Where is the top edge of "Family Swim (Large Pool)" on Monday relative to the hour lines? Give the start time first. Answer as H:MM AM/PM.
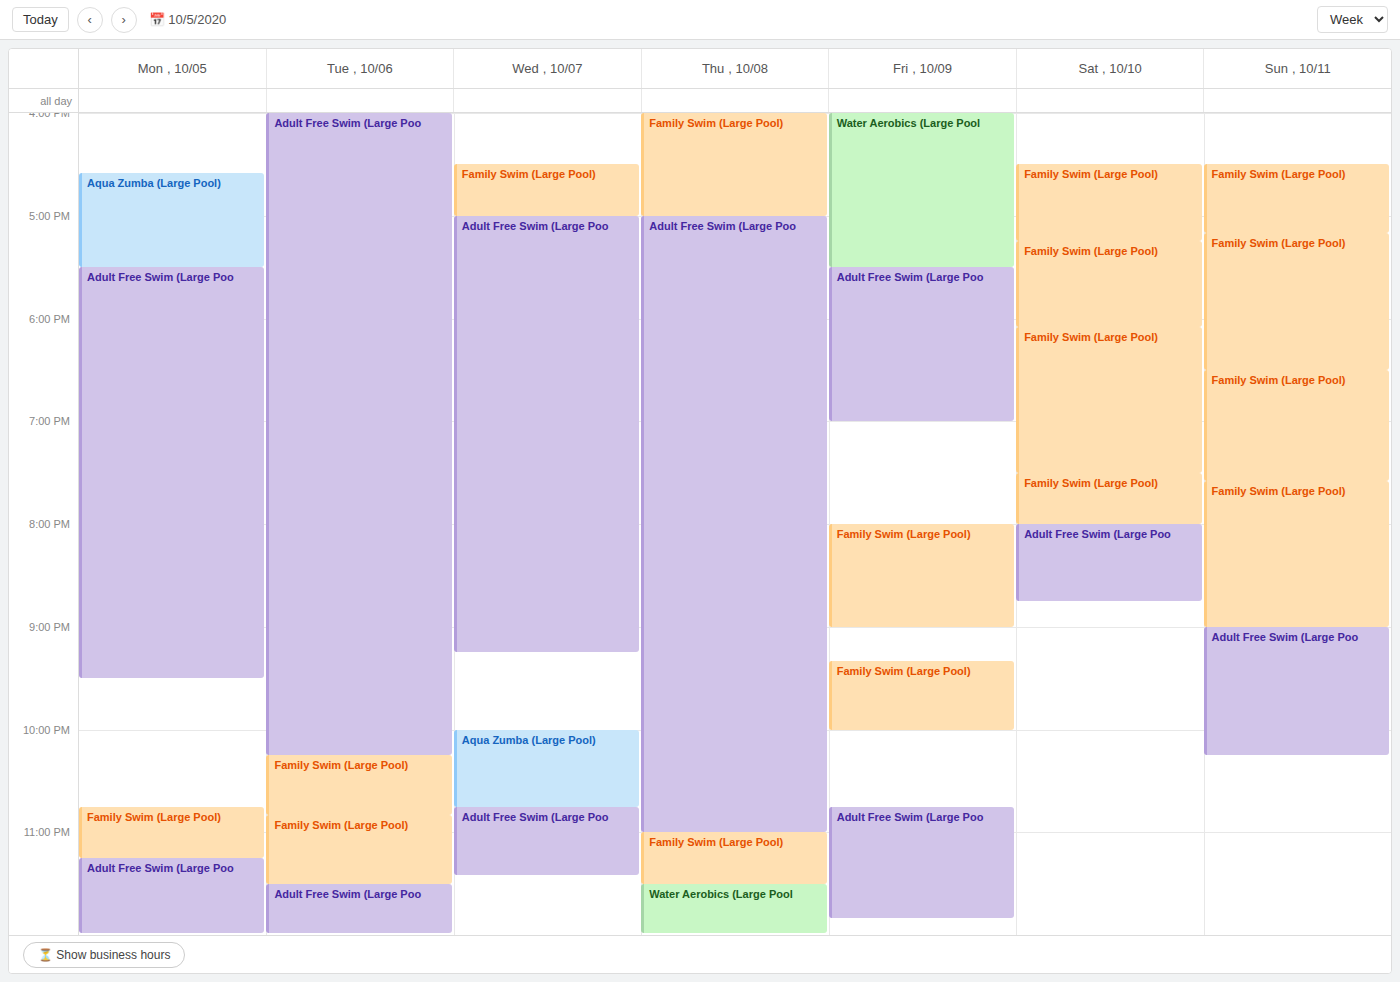
10:45 PM -- neither: three quarters of the way from the 10 PM line to the 11 PM line.